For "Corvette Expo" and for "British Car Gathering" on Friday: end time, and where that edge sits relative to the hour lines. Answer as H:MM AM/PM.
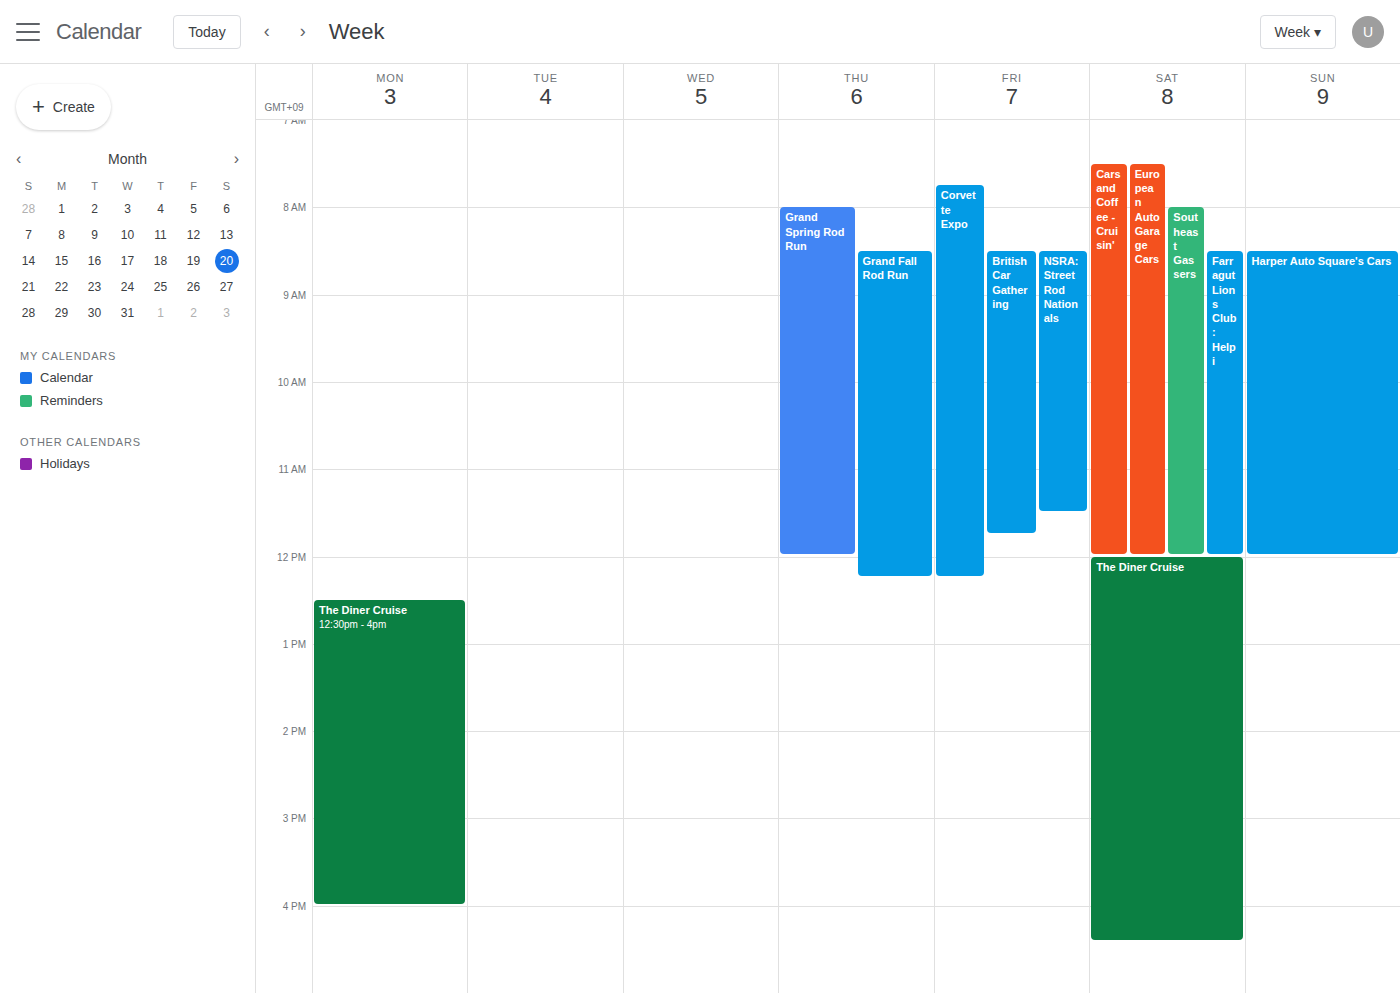
"Corvette Expo": 12:15 PM, neither: a quarter of the way from the 12 PM line to the 1 PM line. "British Car Gathering": 11:45 AM, neither: three quarters of the way from the 11 AM line to the 12 PM line.